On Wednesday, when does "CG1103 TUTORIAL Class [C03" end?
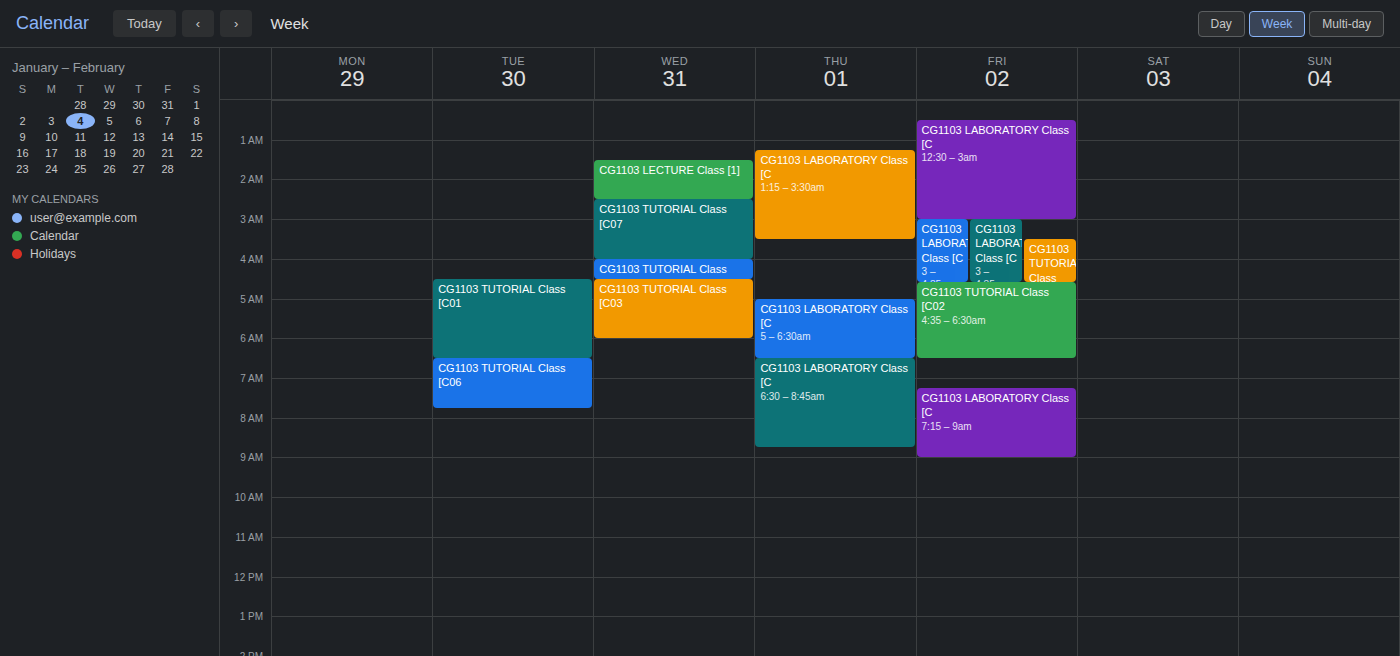
6:00 AM